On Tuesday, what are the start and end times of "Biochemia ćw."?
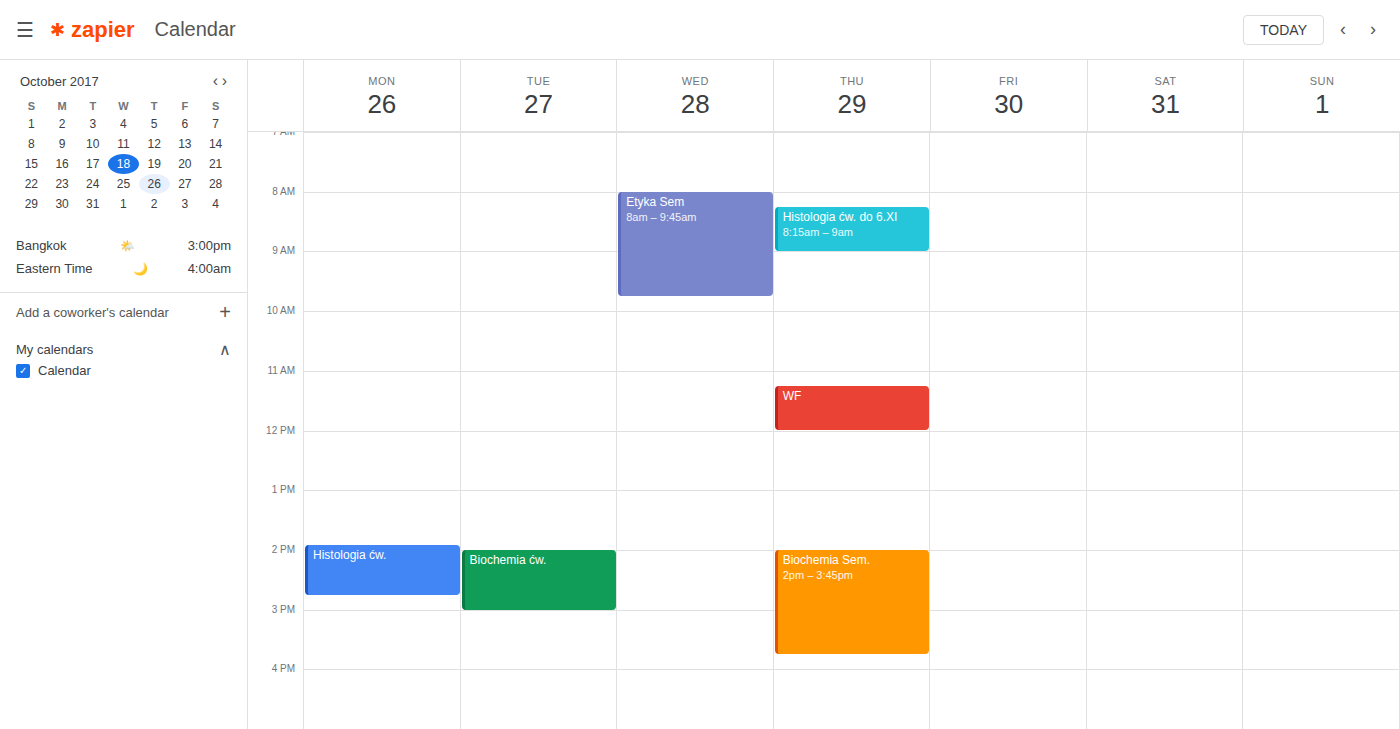
14:00 to 15:00